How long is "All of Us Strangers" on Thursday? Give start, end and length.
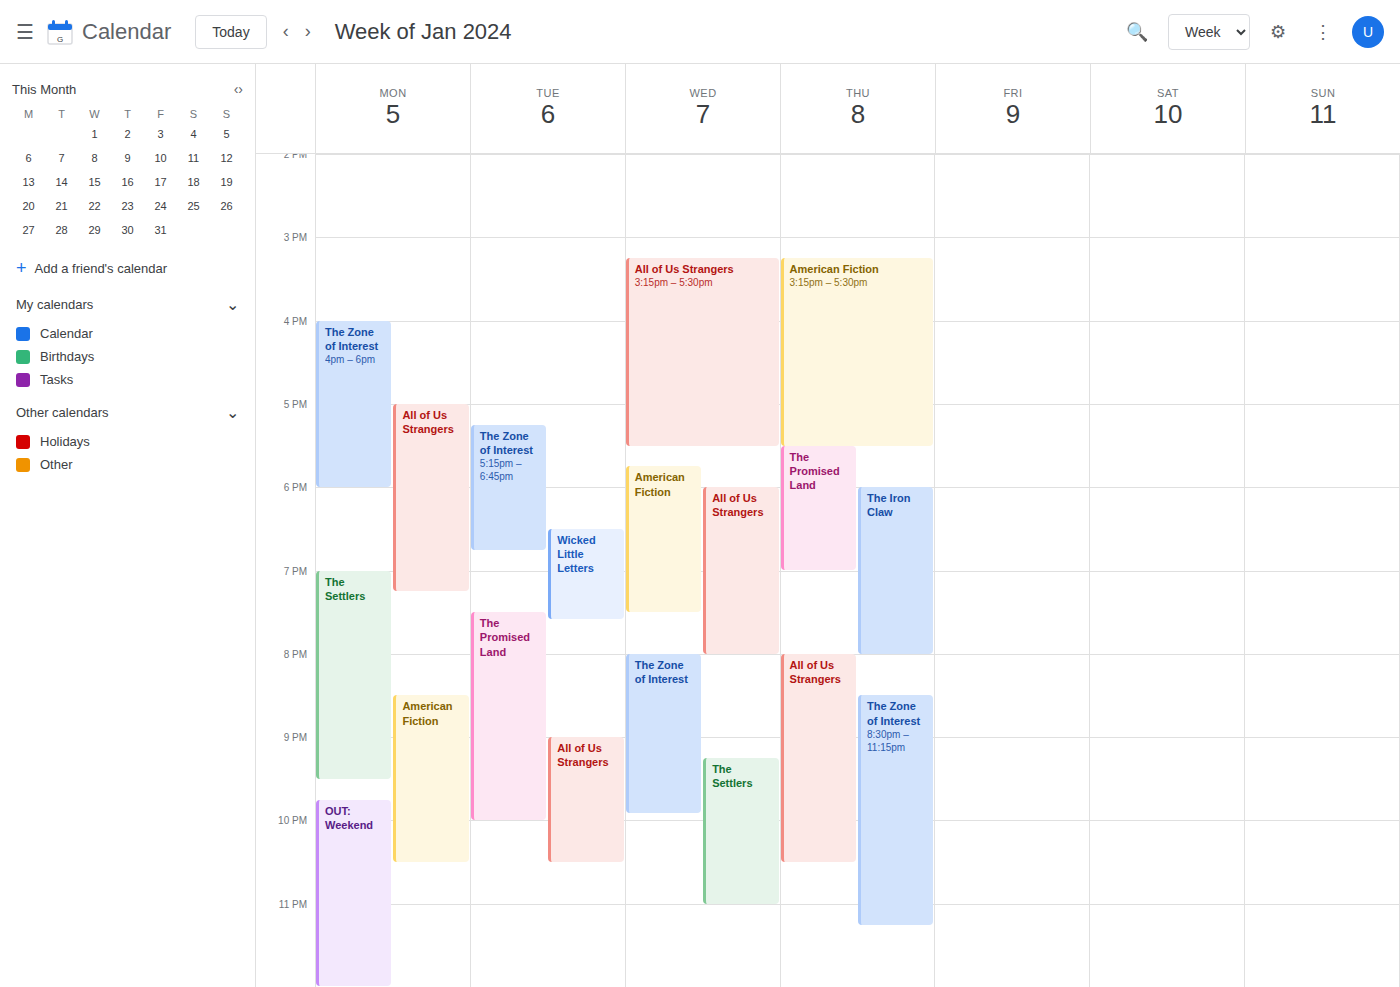
8:00 PM to 10:30 PM, 2 hours 30 minutes